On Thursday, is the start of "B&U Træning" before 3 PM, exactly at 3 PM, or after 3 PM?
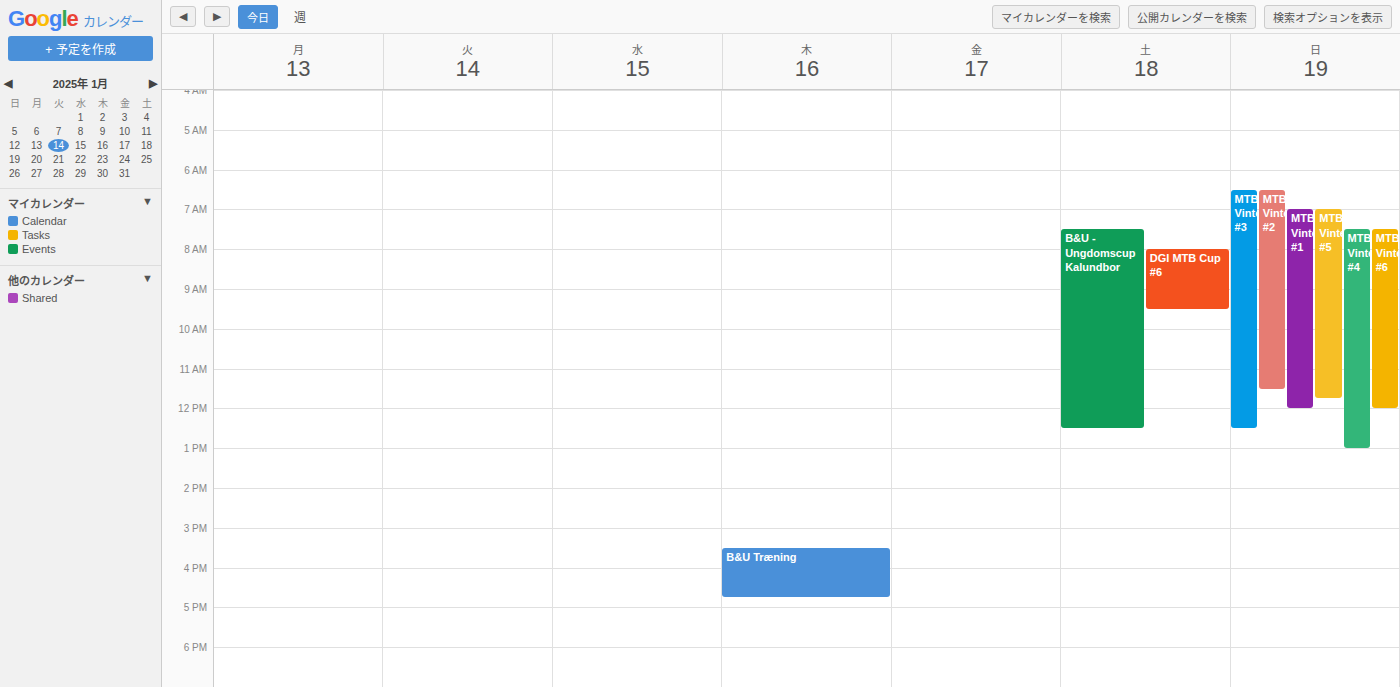
3:30 PM -- after 3 PM, 30 minutes below the 3 PM line.